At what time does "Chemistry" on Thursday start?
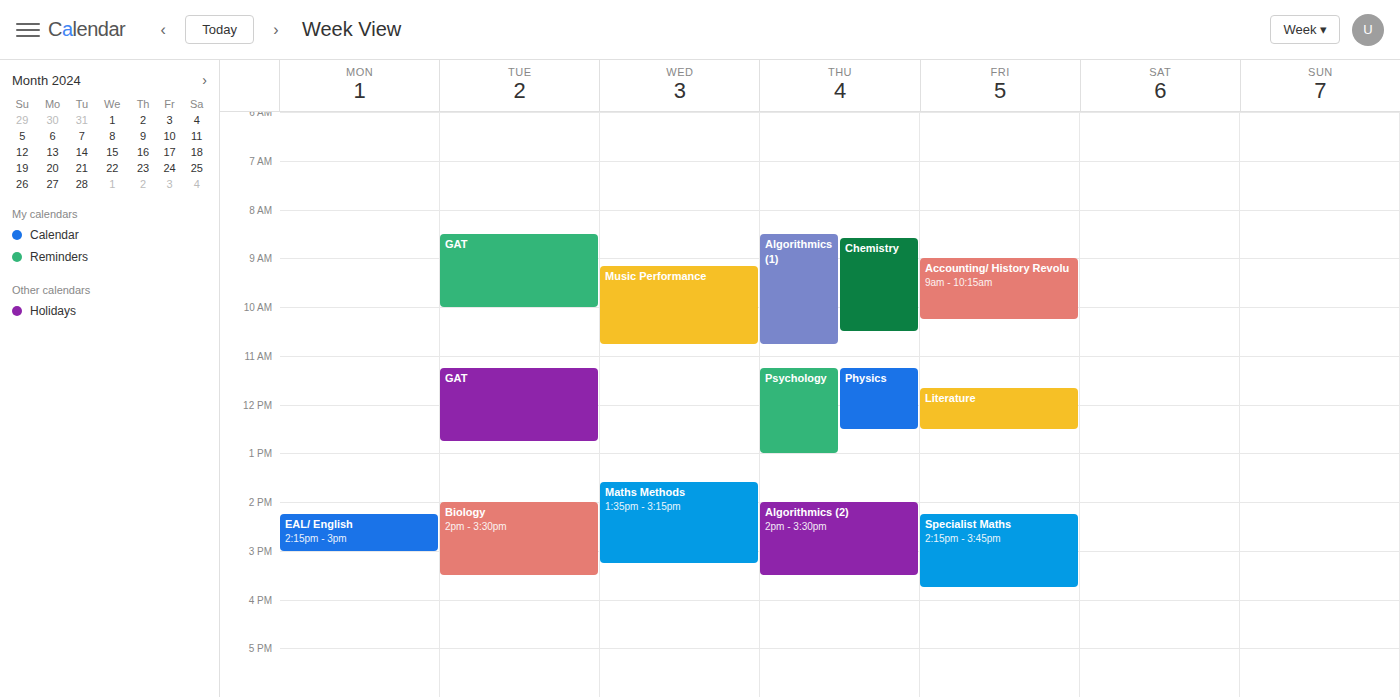
8:35 AM